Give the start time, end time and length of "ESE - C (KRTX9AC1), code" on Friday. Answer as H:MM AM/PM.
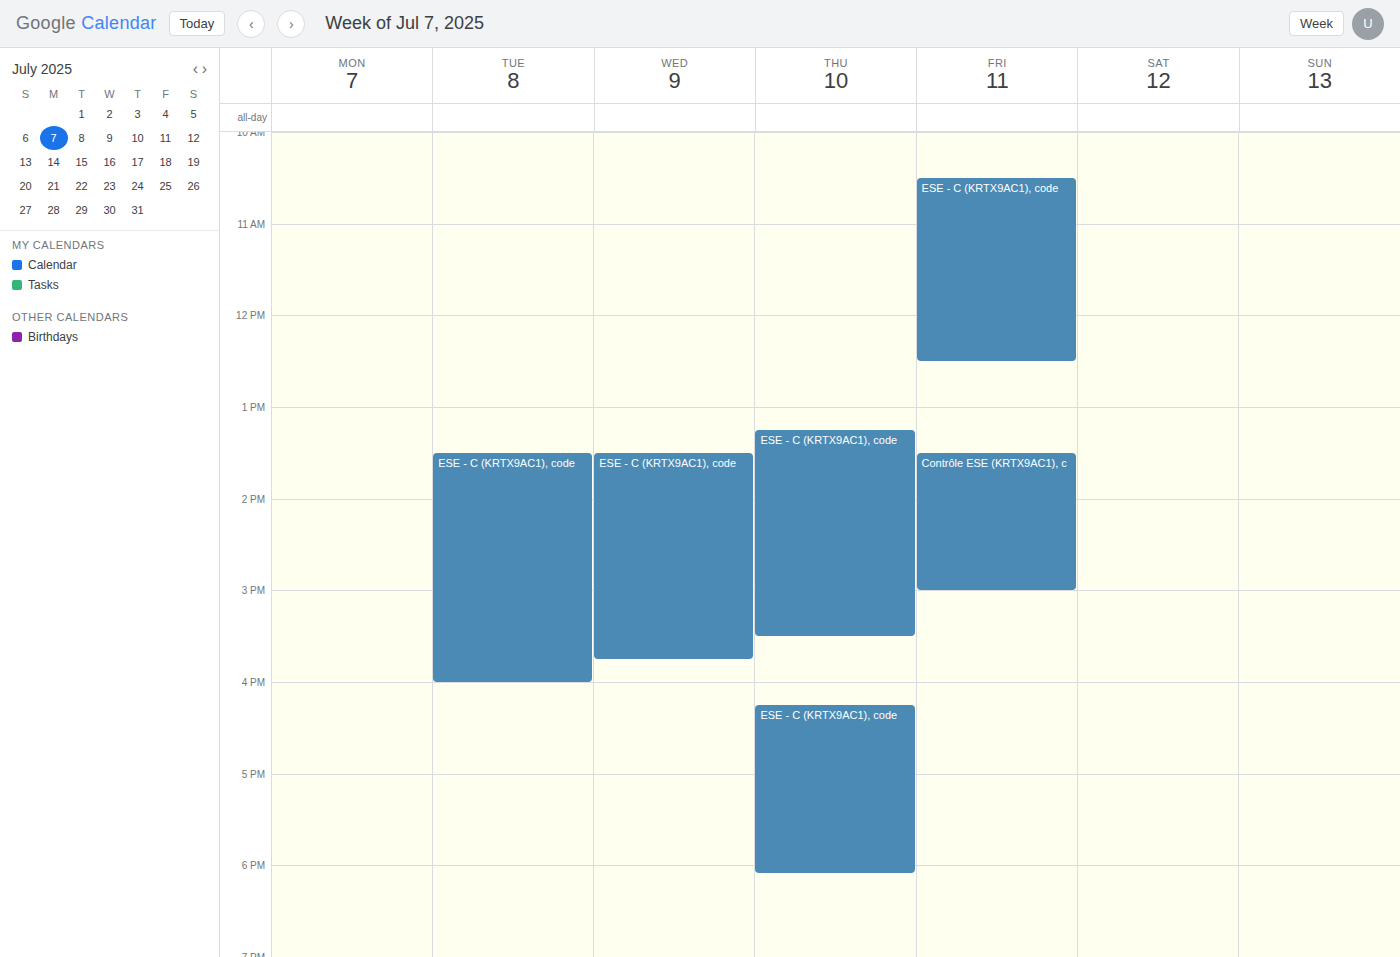
10:30 AM to 12:30 PM, 2 hours